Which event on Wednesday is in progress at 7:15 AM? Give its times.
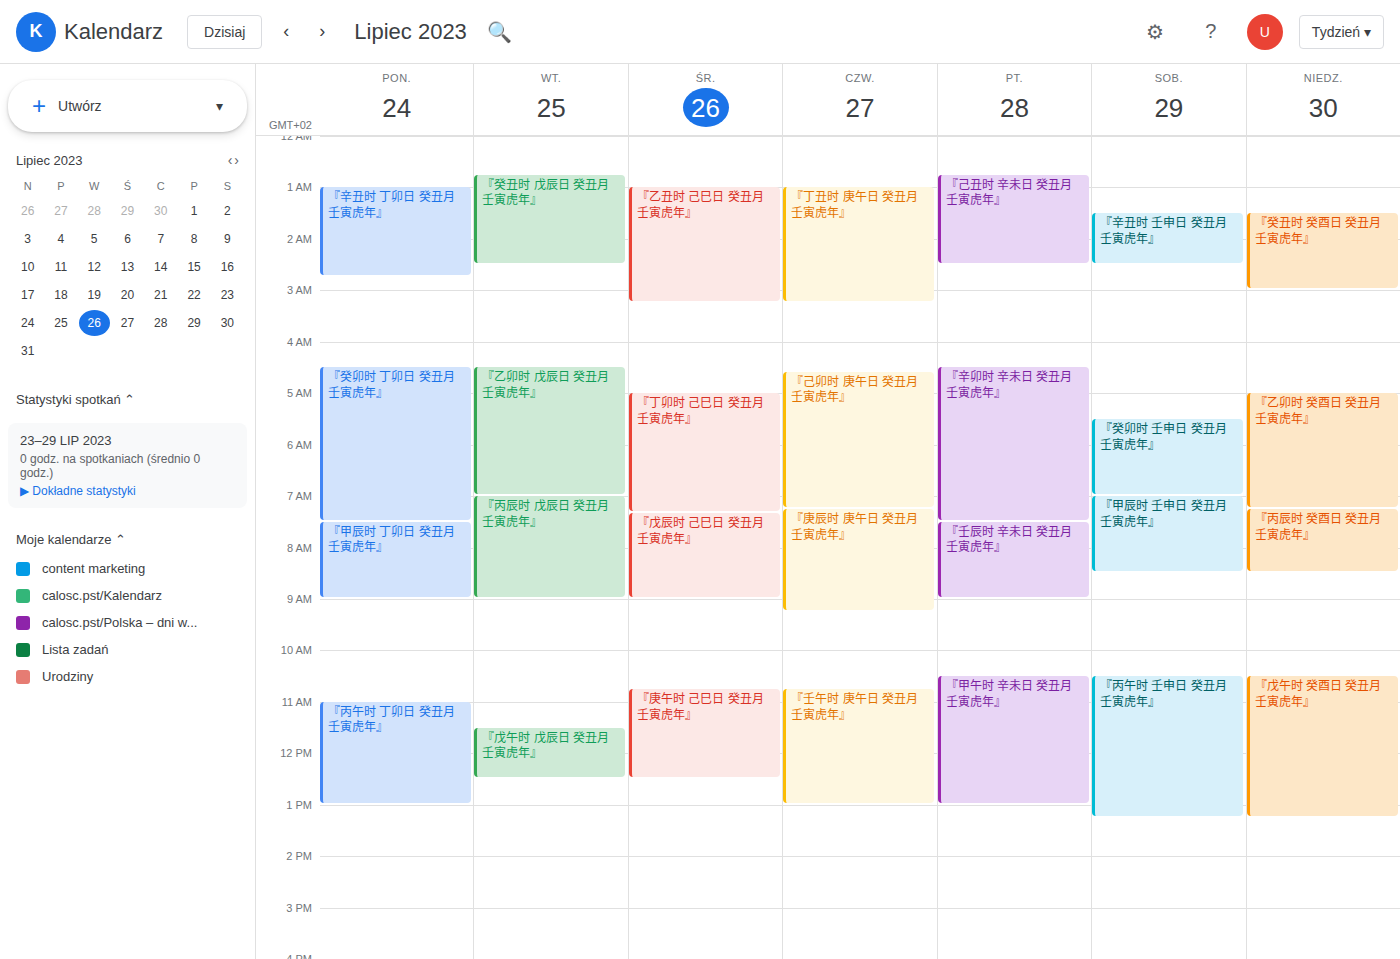
"『丁卯时 己巳日 癸丑月 壬寅虎年』", 5:00 AM to 7:20 AM